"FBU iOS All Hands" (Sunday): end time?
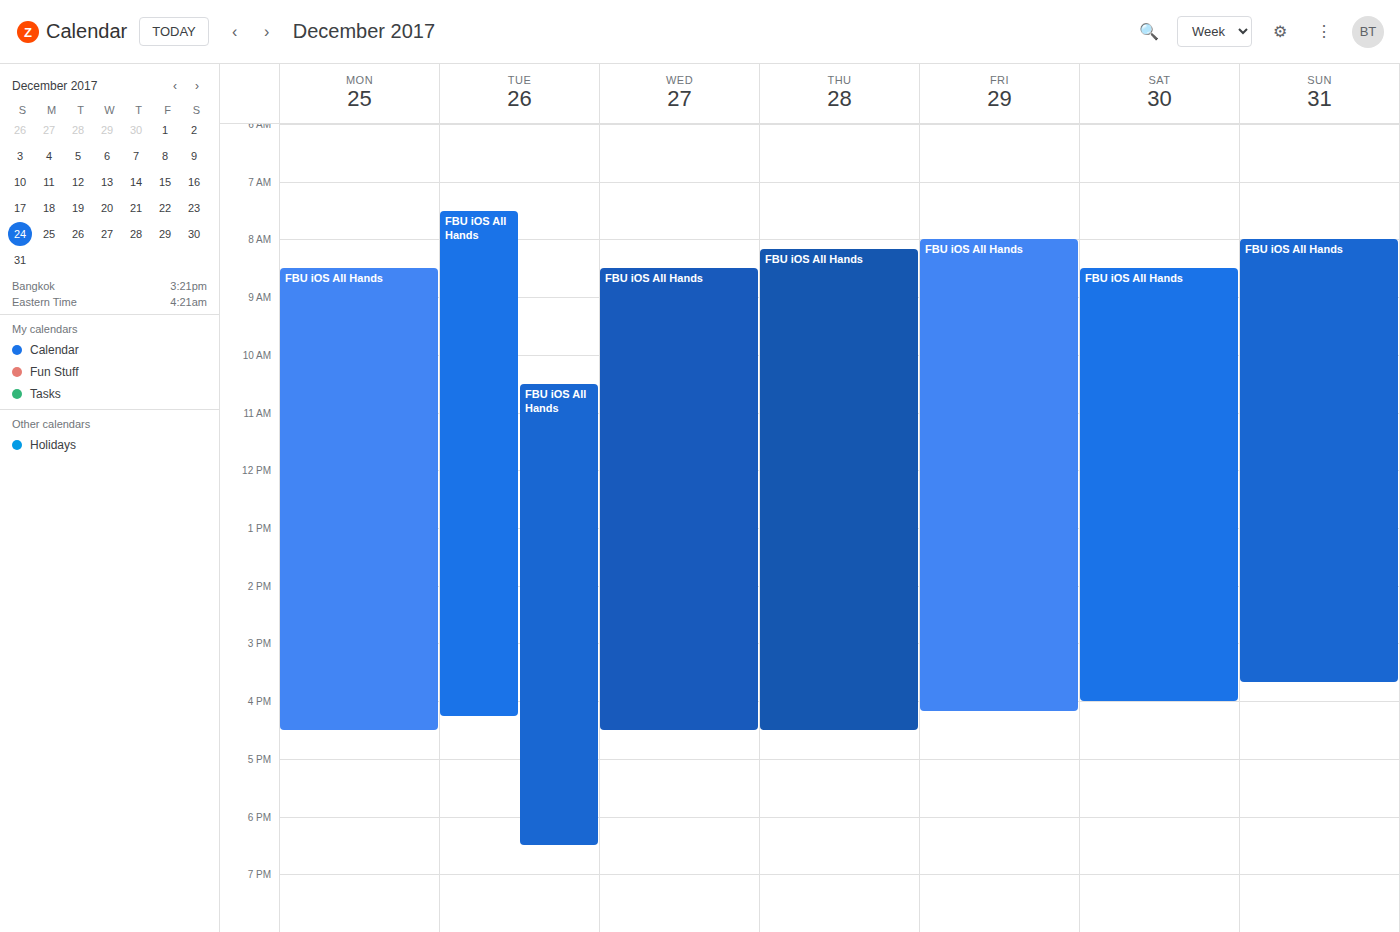
3:40 PM